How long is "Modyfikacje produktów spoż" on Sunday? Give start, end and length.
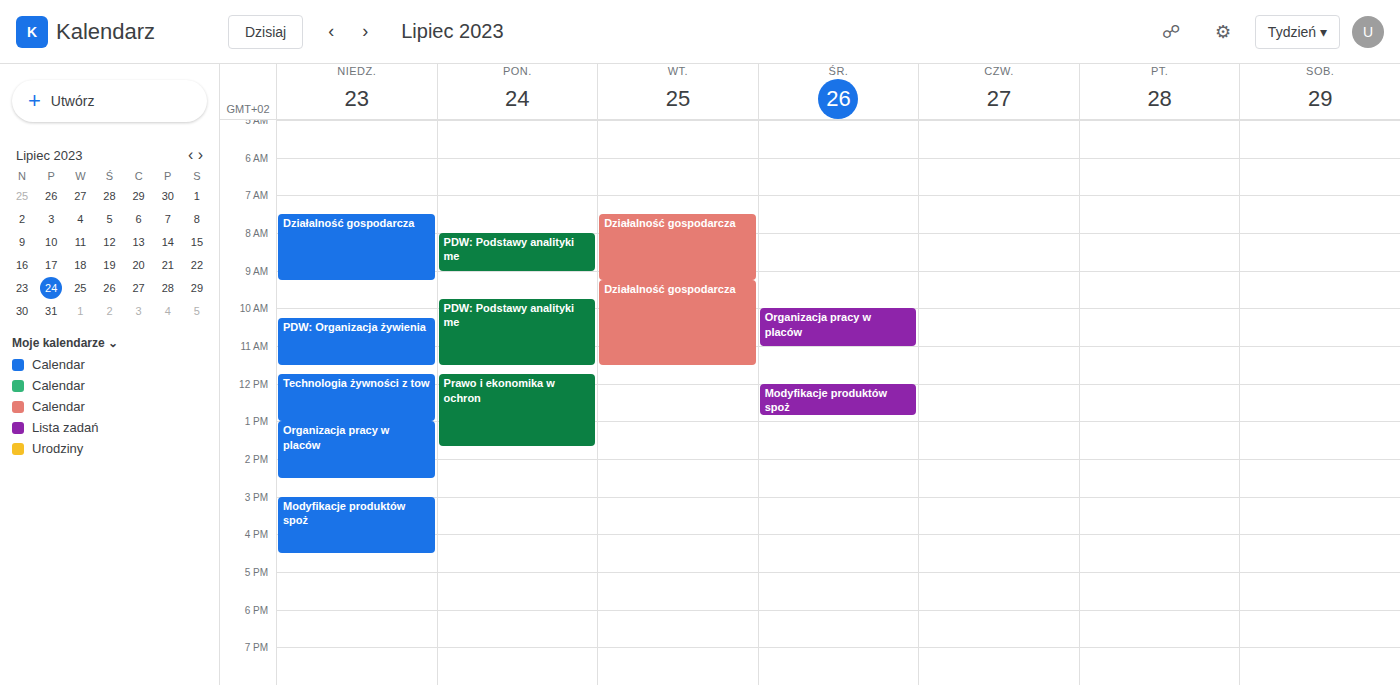
3:00 PM to 4:30 PM, 1 hour 30 minutes